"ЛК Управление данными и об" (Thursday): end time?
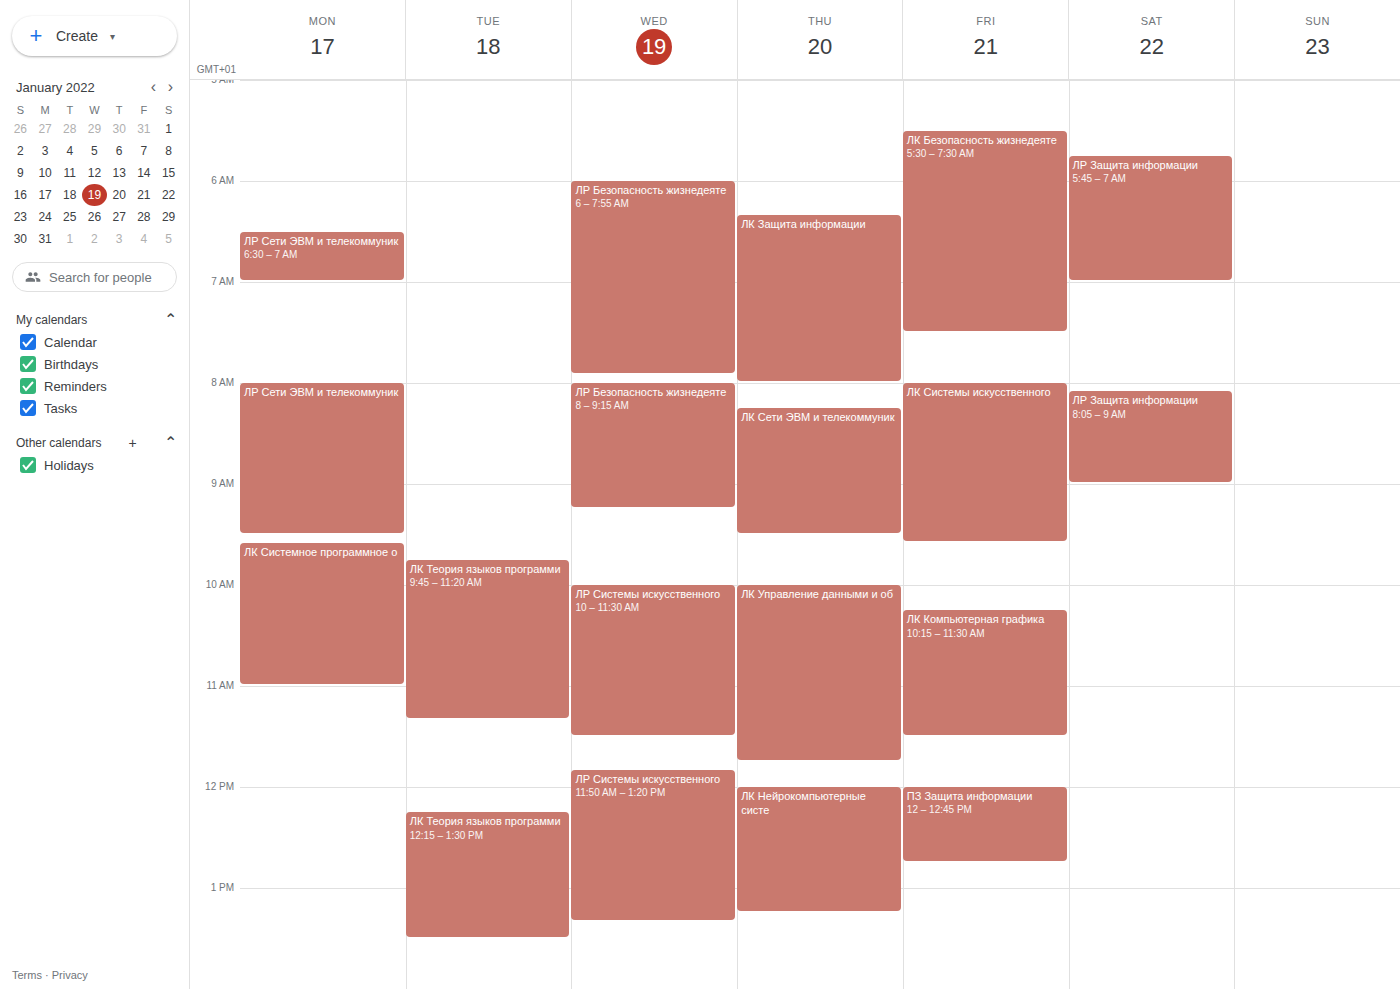
11:45 AM